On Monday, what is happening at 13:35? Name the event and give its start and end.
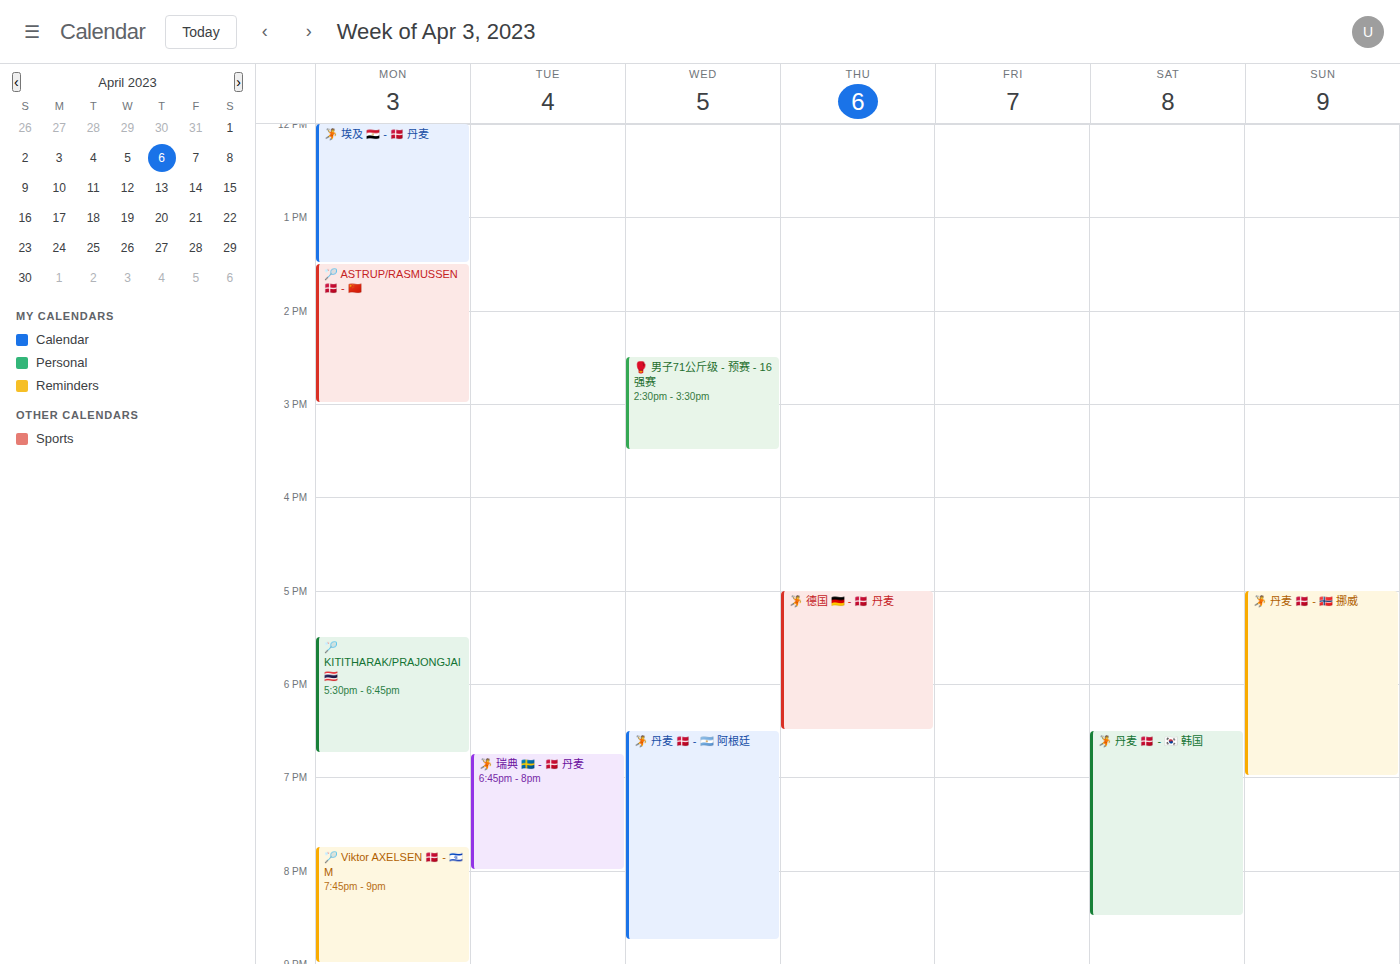
"🏸 ASTRUP/RASMUSSEN 🇩🇰 - 🇨🇳", 13:30 to 15:00